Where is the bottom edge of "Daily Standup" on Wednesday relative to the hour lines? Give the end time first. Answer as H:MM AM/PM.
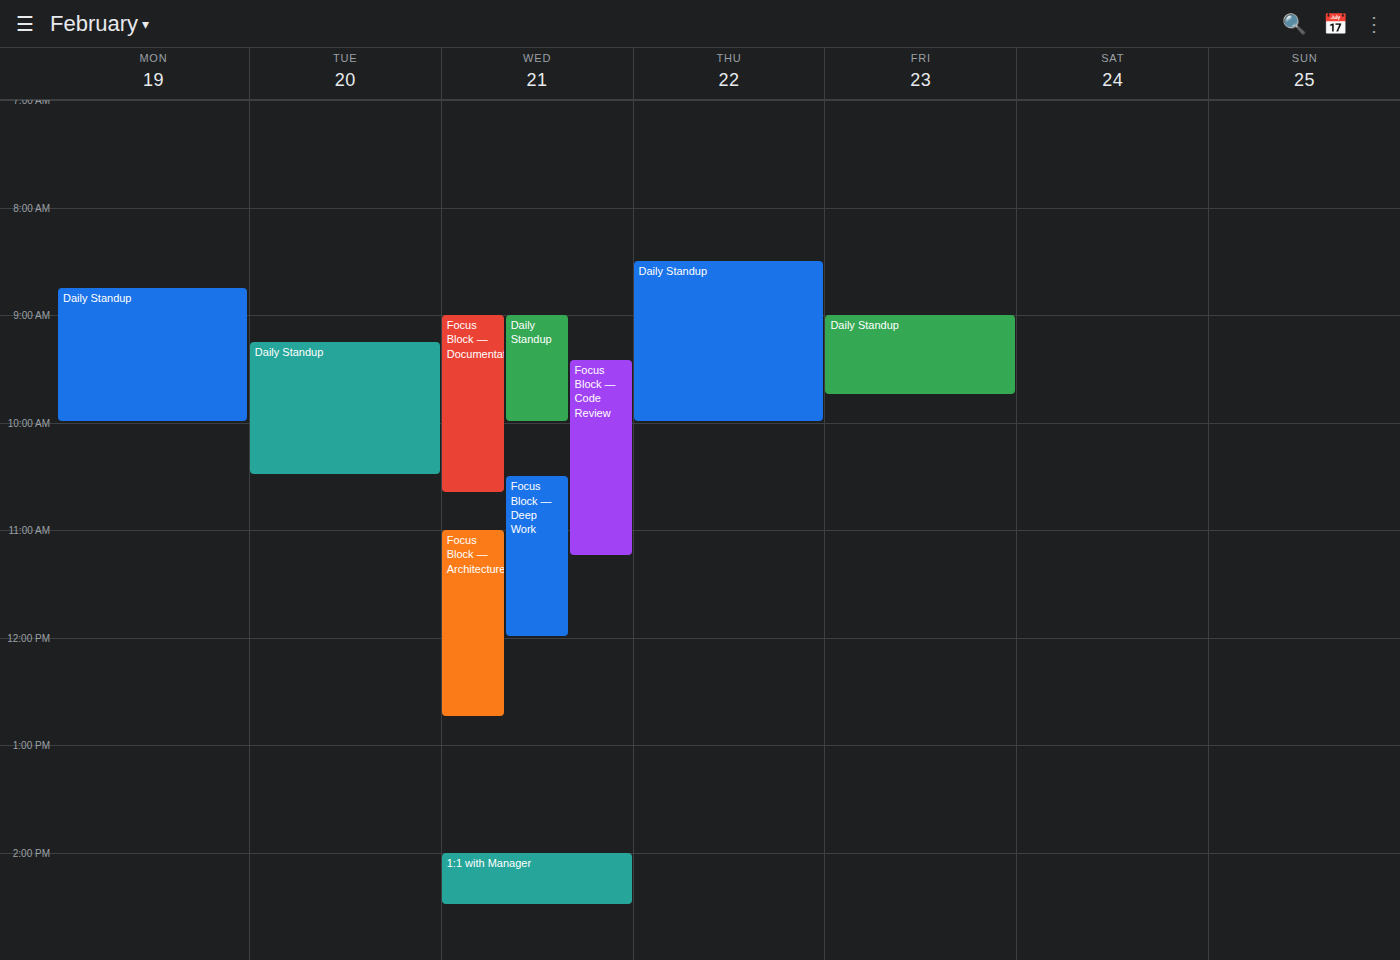
10:00 AM -- exactly on the 10 AM line.